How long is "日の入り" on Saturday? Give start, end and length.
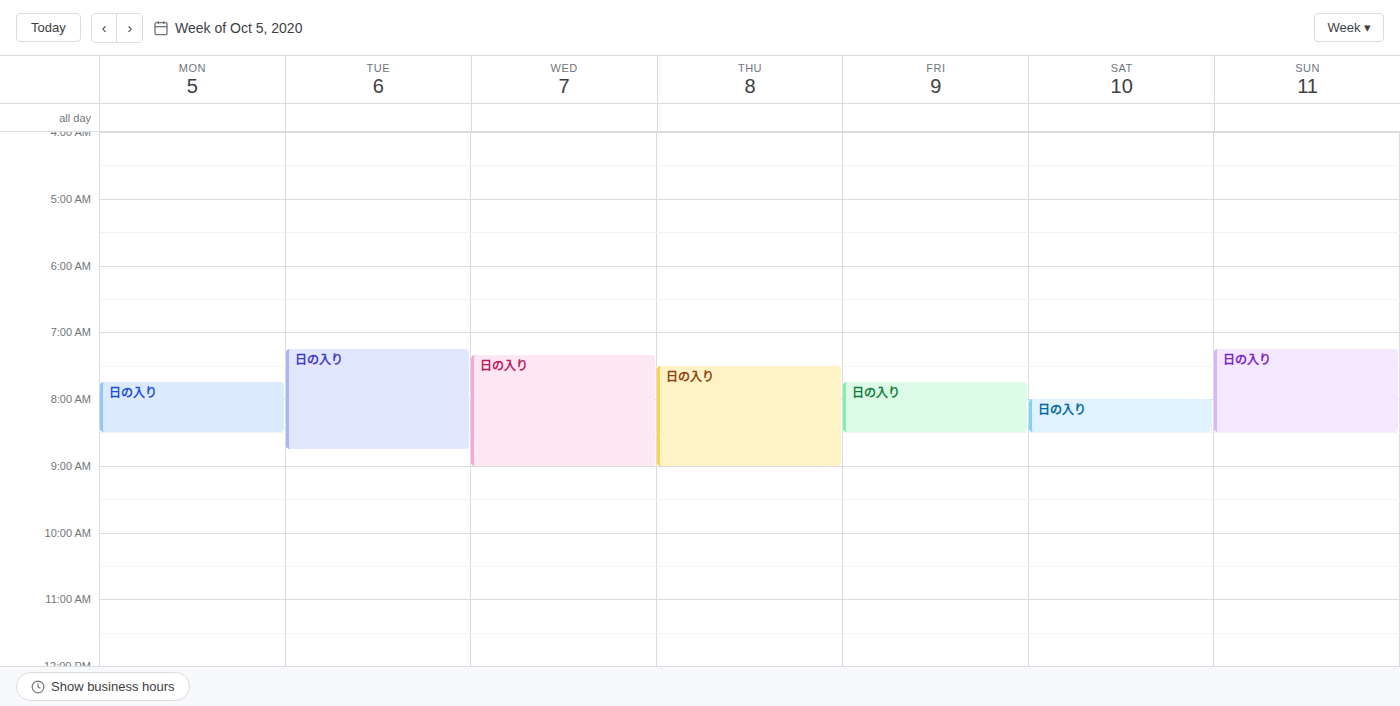
8:00 AM to 8:30 AM, 30 minutes